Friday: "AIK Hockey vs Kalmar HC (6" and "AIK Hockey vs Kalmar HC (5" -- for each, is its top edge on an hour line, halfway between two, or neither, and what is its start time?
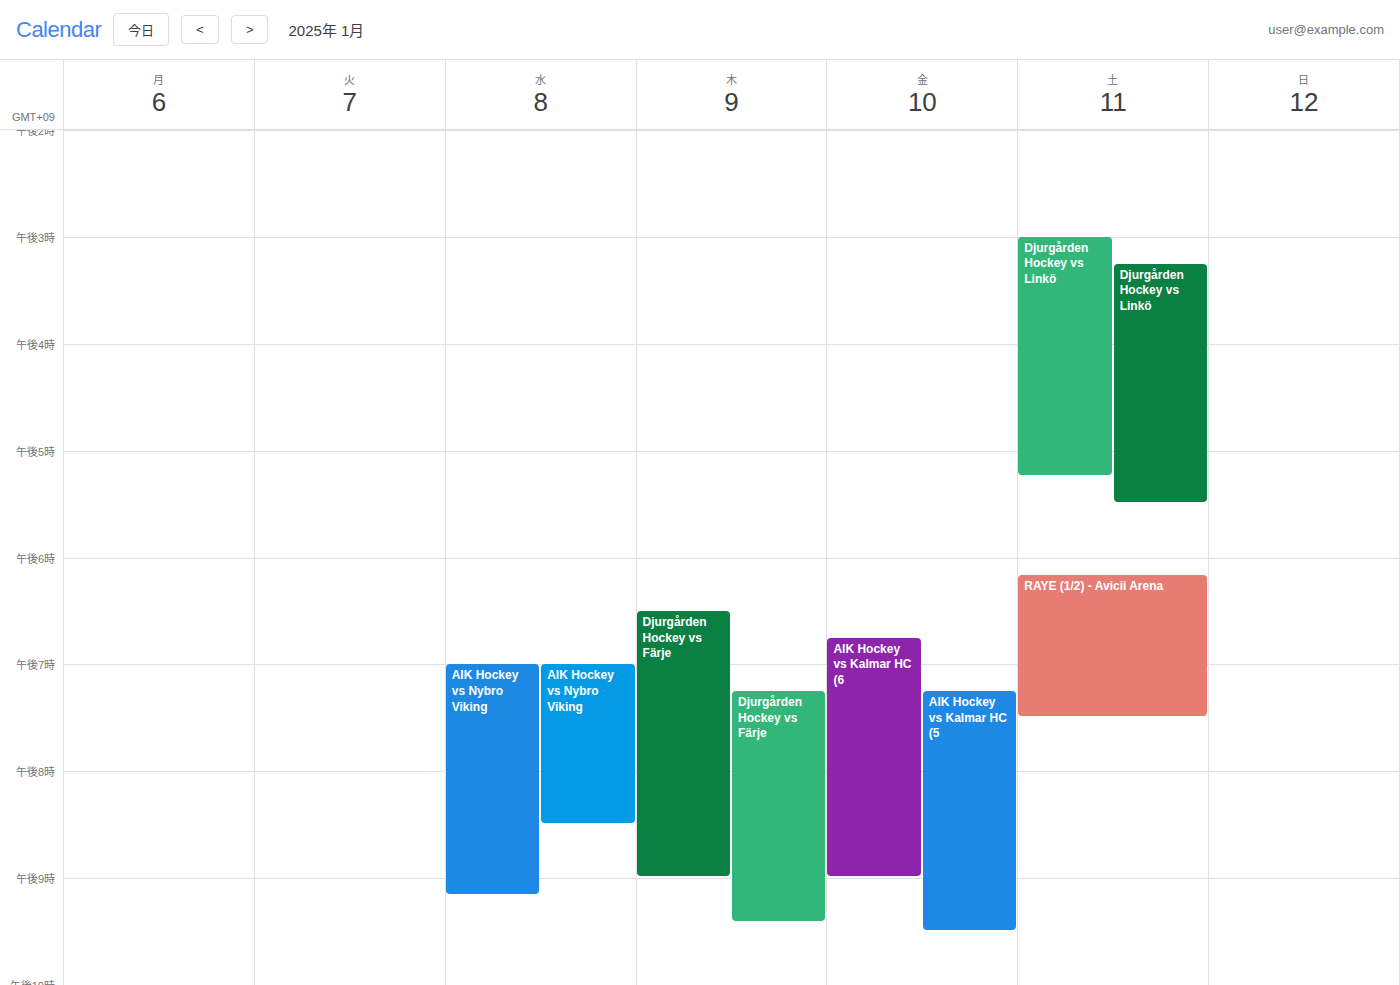
"AIK Hockey vs Kalmar HC (6": 6:45 PM, neither: three quarters of the way from the 6 PM line to the 7 PM line. "AIK Hockey vs Kalmar HC (5": 7:15 PM, neither: a quarter of the way from the 7 PM line to the 8 PM line.